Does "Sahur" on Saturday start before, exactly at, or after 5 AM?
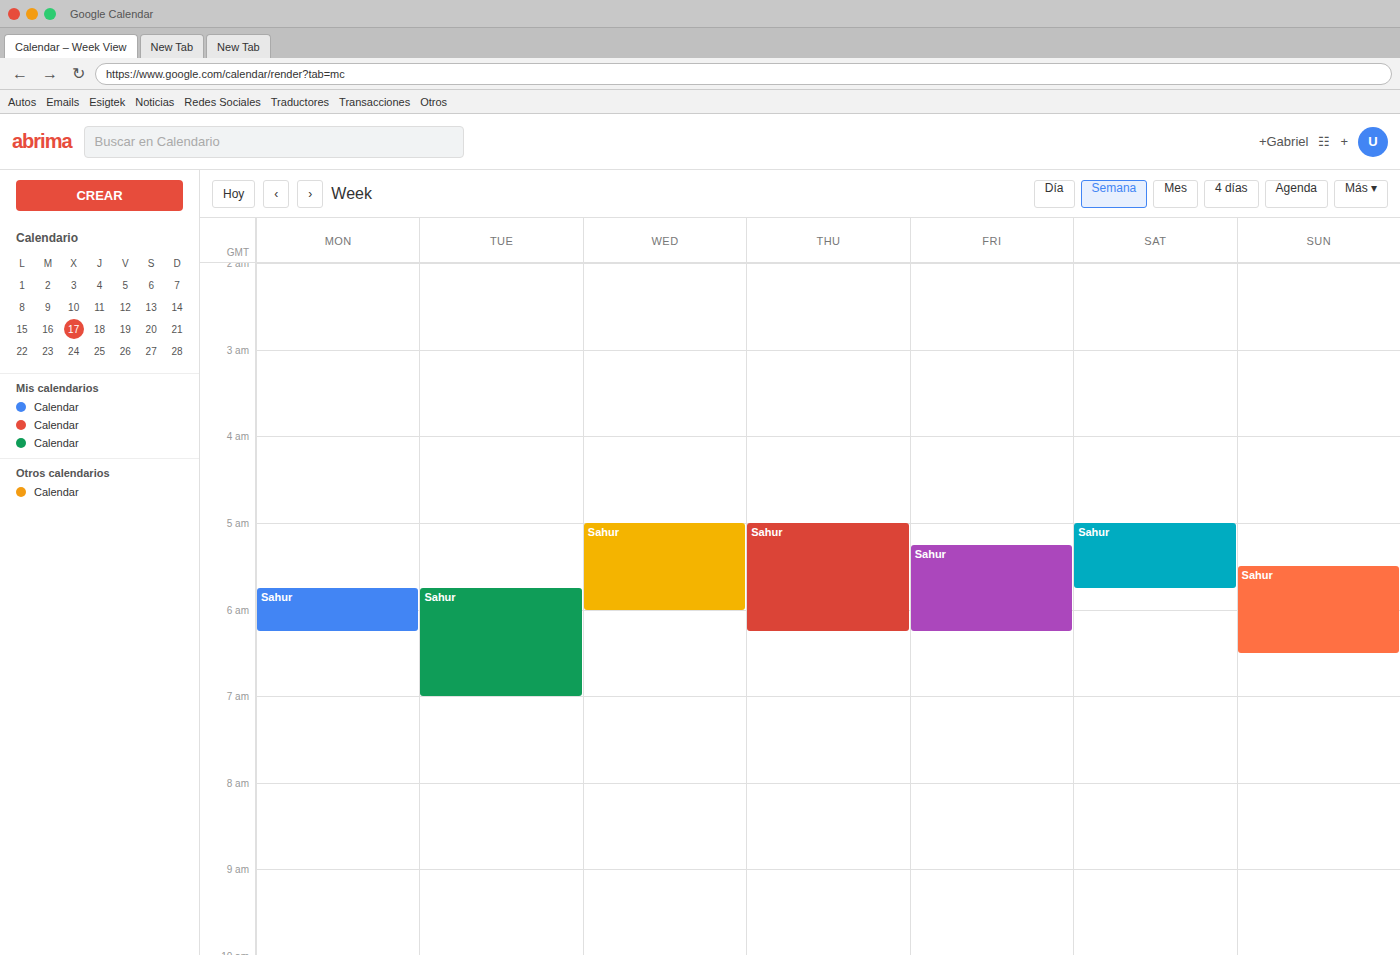
5:00 AM -- exactly at 5 AM, on the 5 AM line.